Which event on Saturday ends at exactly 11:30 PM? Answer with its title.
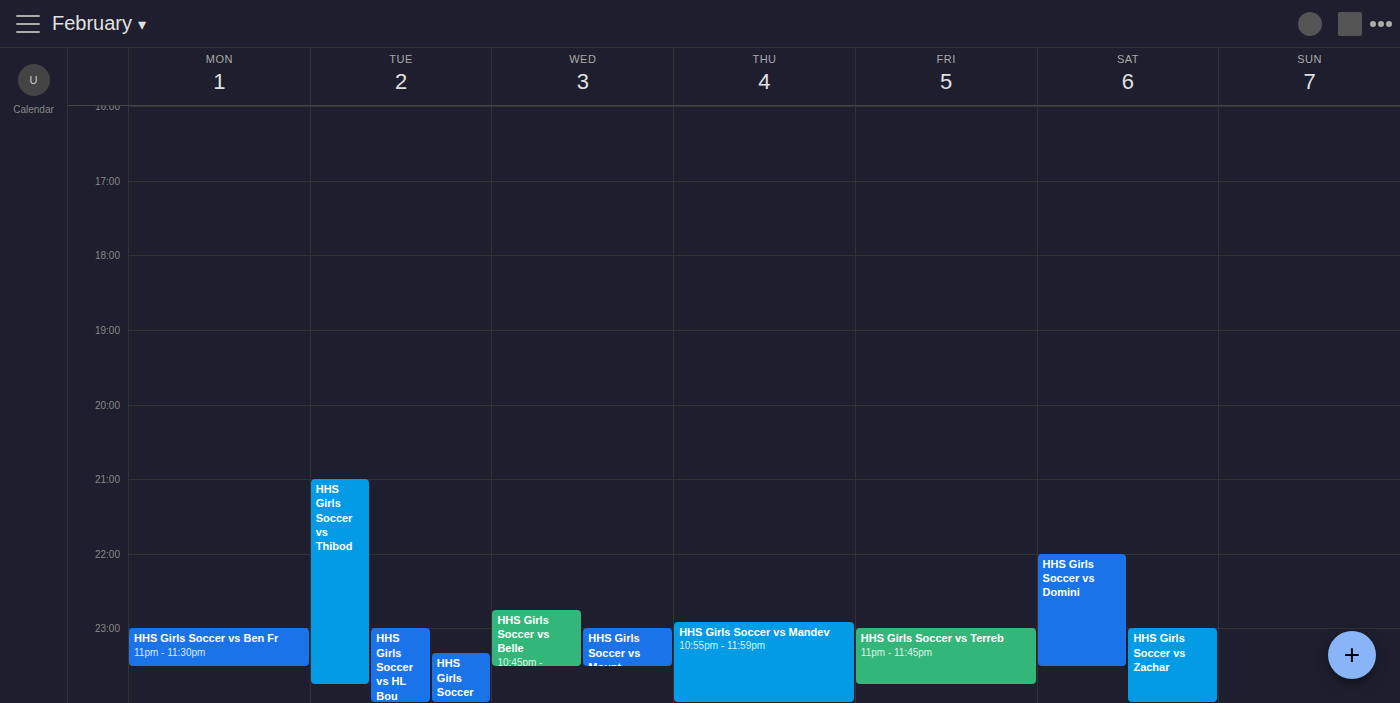
"HHS Girls Soccer vs Domini"